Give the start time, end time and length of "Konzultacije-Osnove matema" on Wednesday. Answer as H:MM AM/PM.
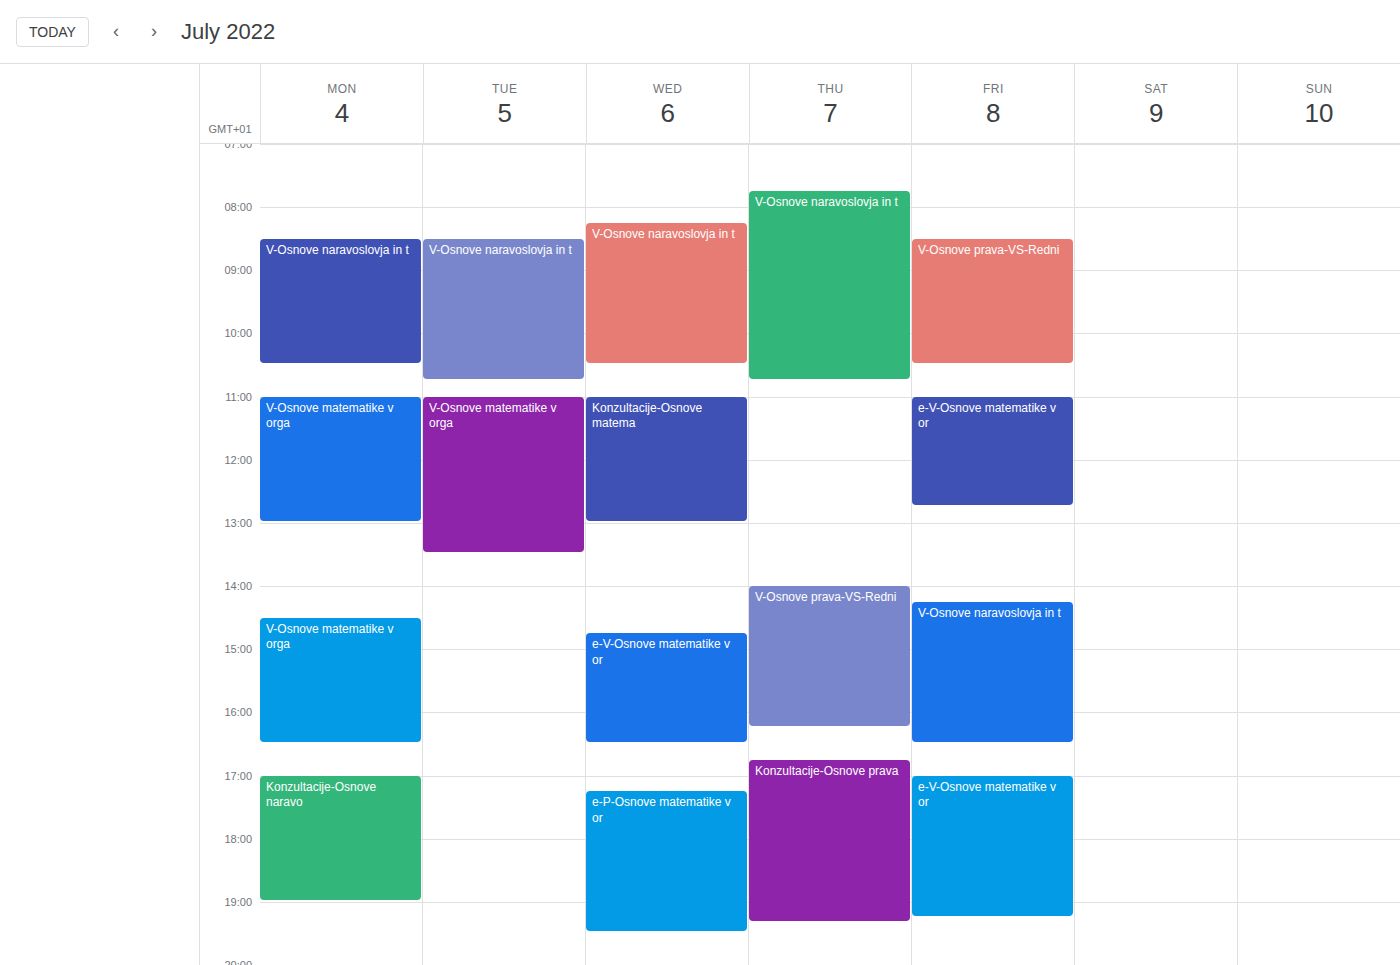
11:00 AM to 1:00 PM, 2 hours